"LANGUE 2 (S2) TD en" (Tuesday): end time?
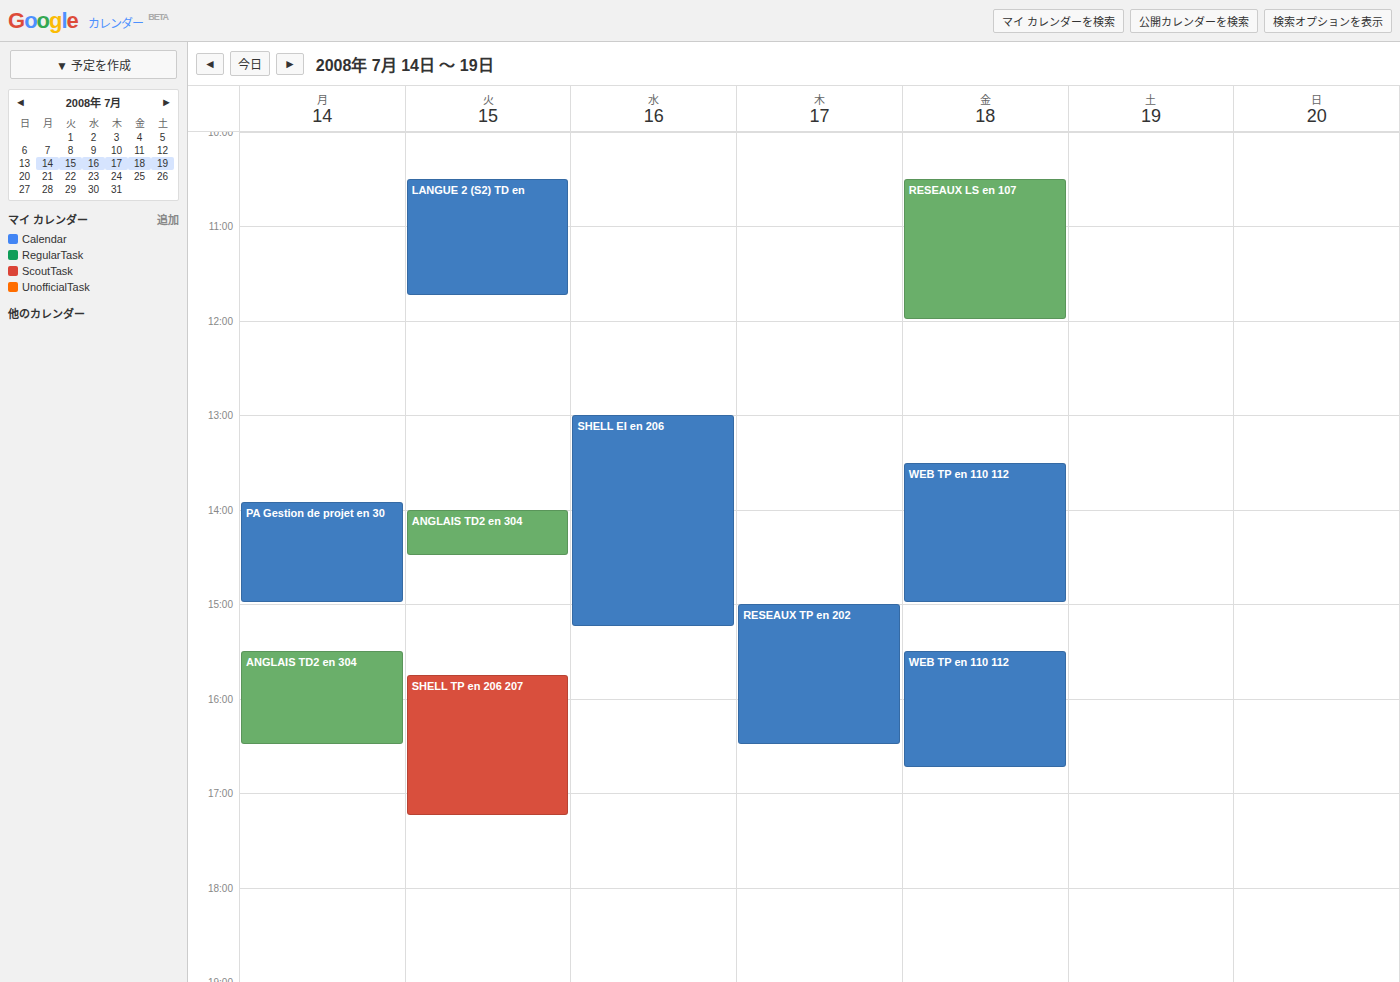
11:45 AM